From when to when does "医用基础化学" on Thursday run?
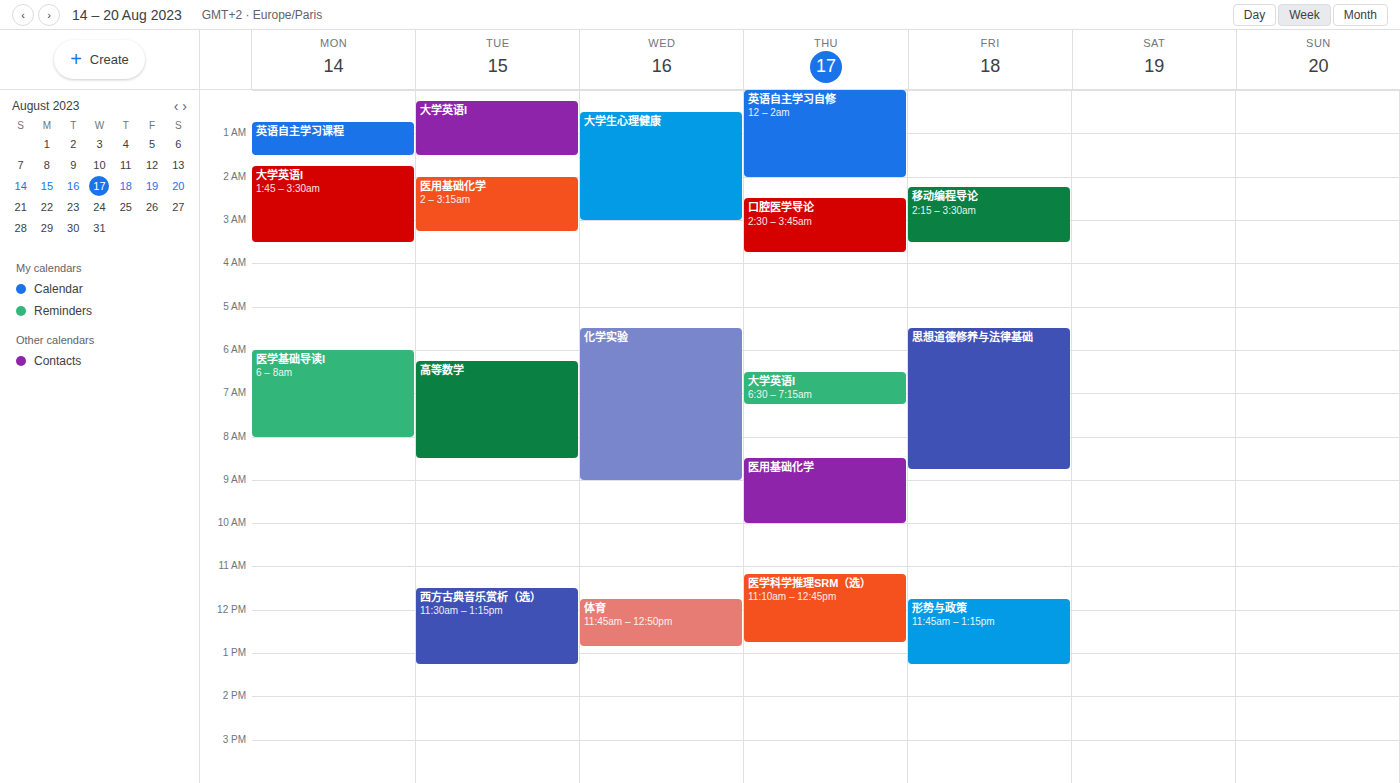
08:30 to 10:00